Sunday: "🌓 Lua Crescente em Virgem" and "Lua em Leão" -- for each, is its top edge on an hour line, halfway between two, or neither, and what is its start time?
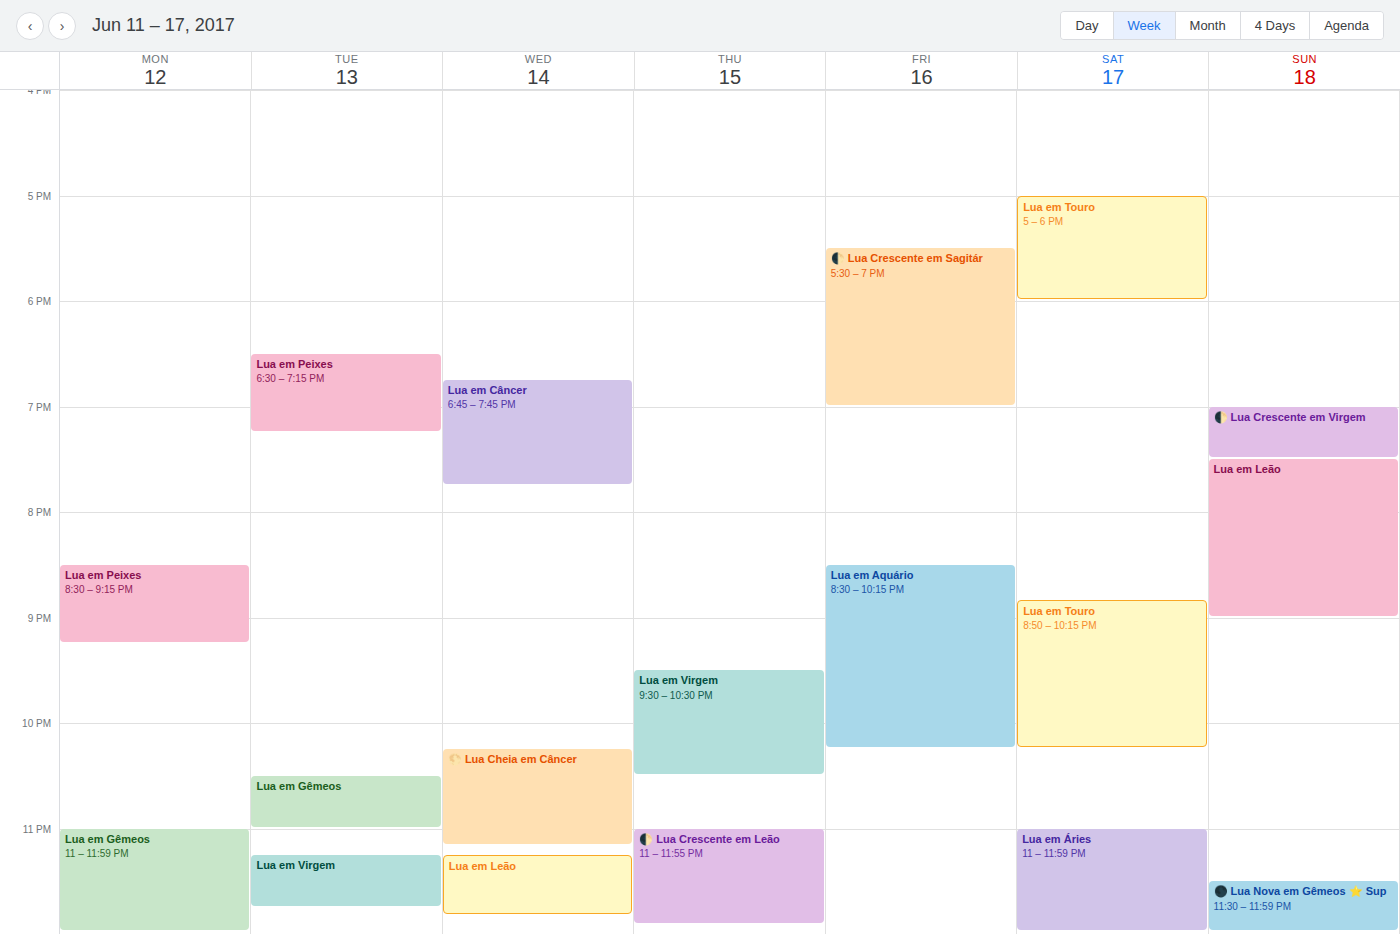
"🌓 Lua Crescente em Virgem": 19:00, exactly on the 19:00 line. "Lua em Leão": 19:30, halfway between the 19:00 and 20:00 lines.